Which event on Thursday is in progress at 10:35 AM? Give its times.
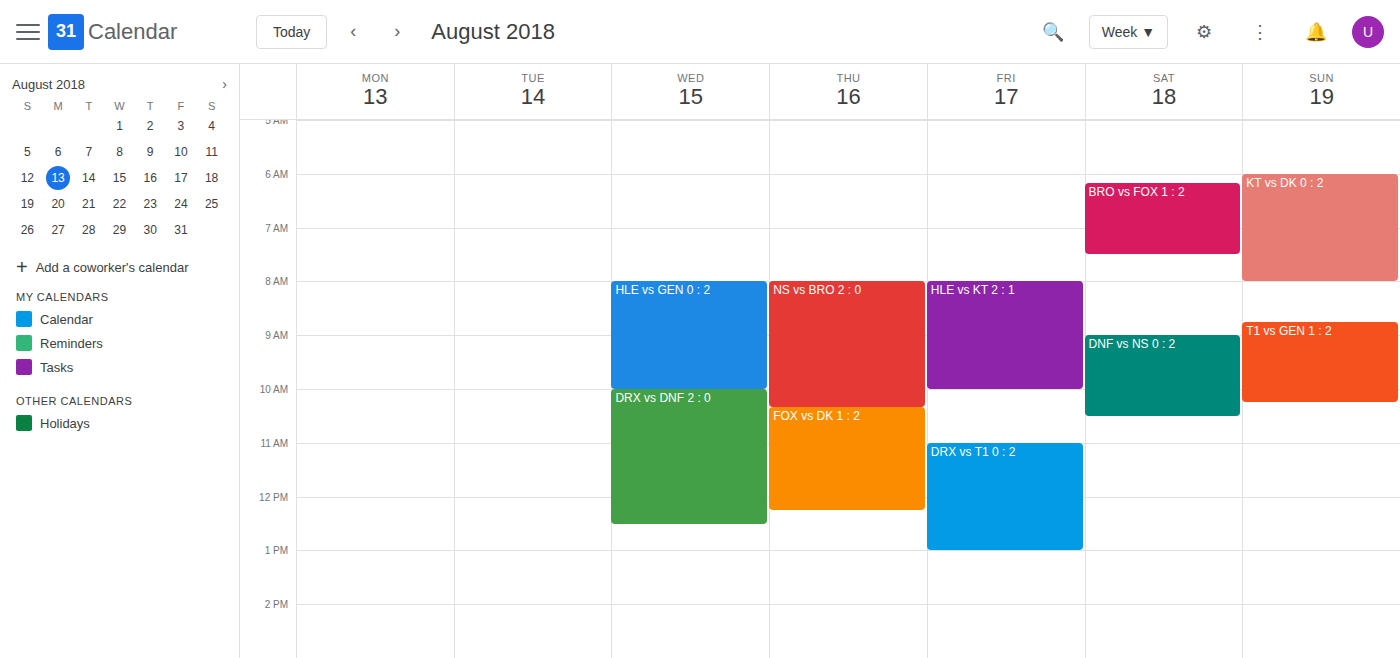
"FOX vs DK 1 : 2", 10:20 AM to 12:15 PM